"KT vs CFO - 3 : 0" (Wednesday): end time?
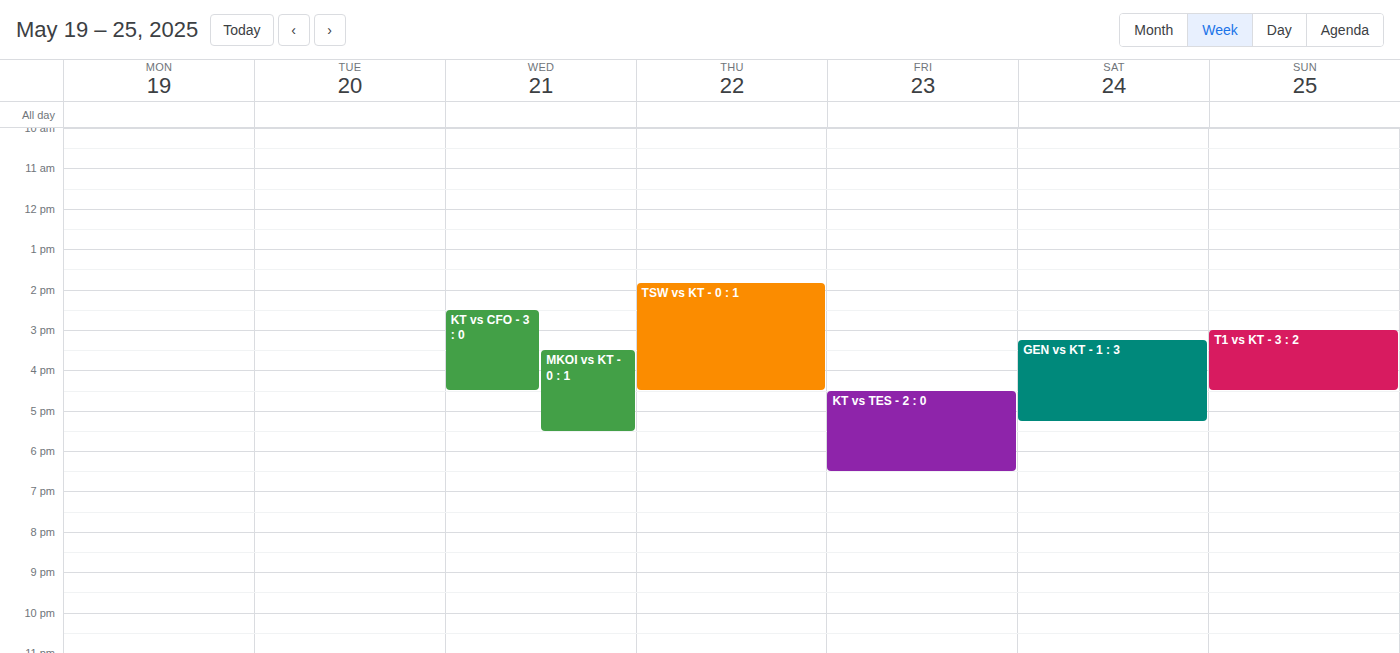
4:30 PM